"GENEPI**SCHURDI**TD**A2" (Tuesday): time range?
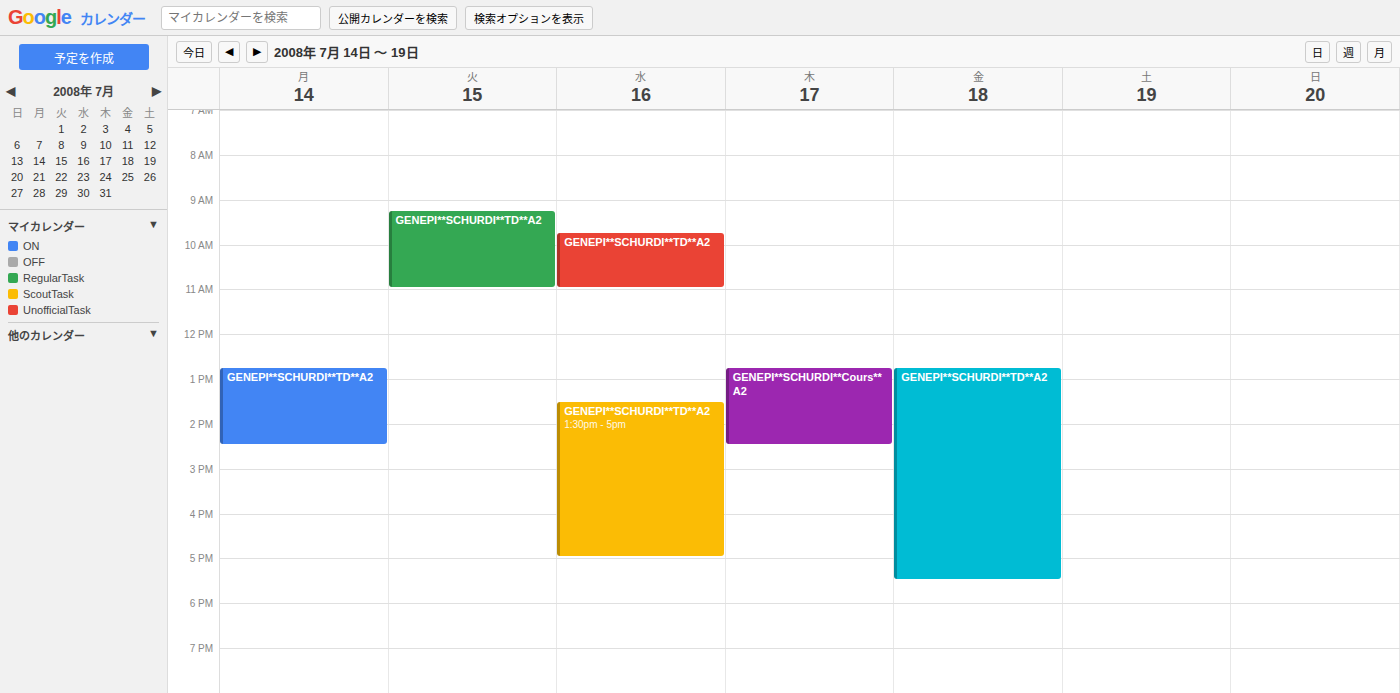
9:15 AM to 11:00 AM